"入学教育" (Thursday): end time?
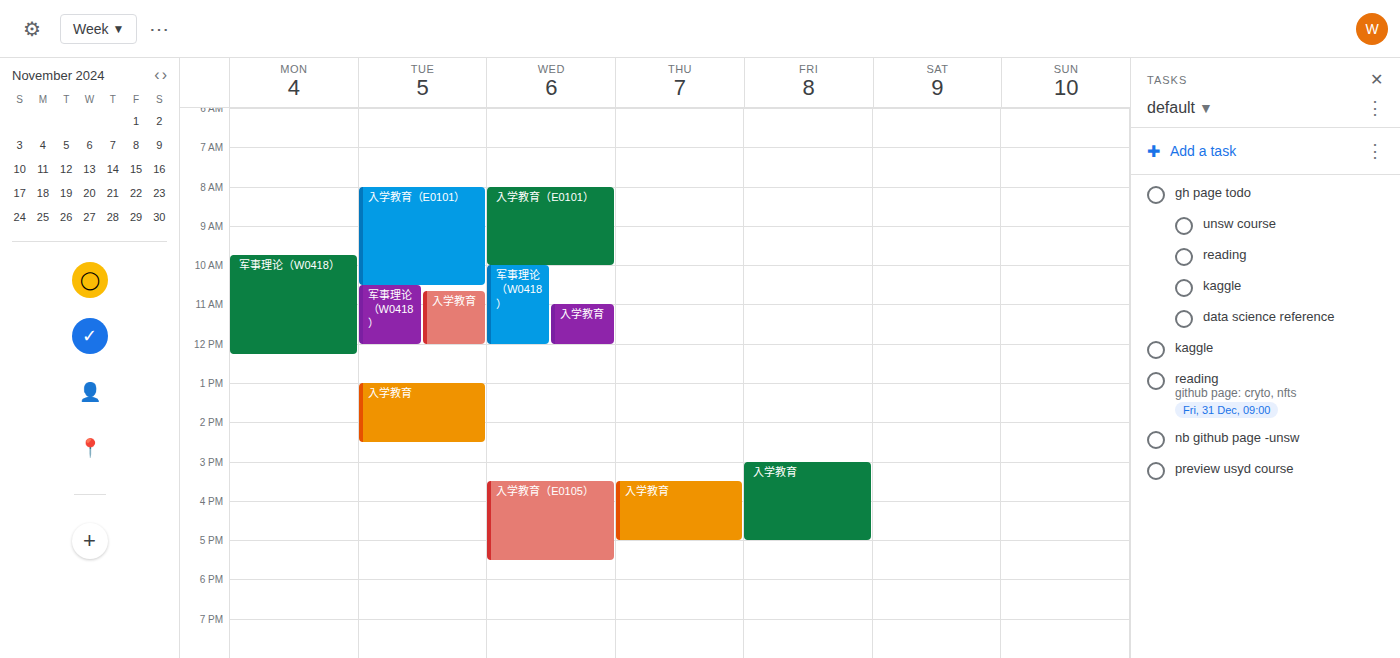
5:00 PM